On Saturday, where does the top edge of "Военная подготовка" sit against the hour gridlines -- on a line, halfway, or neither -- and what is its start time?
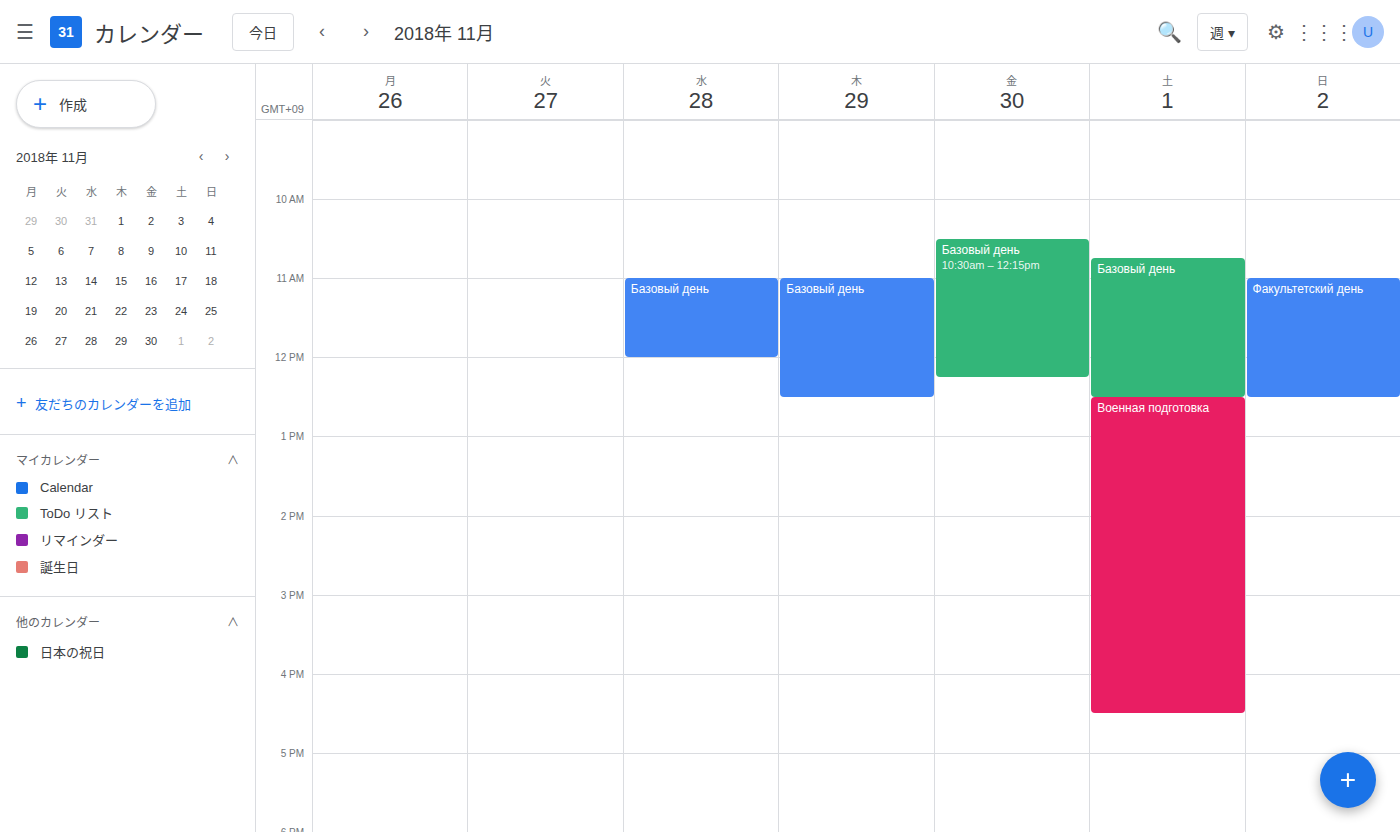
12:30 PM -- halfway between the 12 PM and 1 PM lines.